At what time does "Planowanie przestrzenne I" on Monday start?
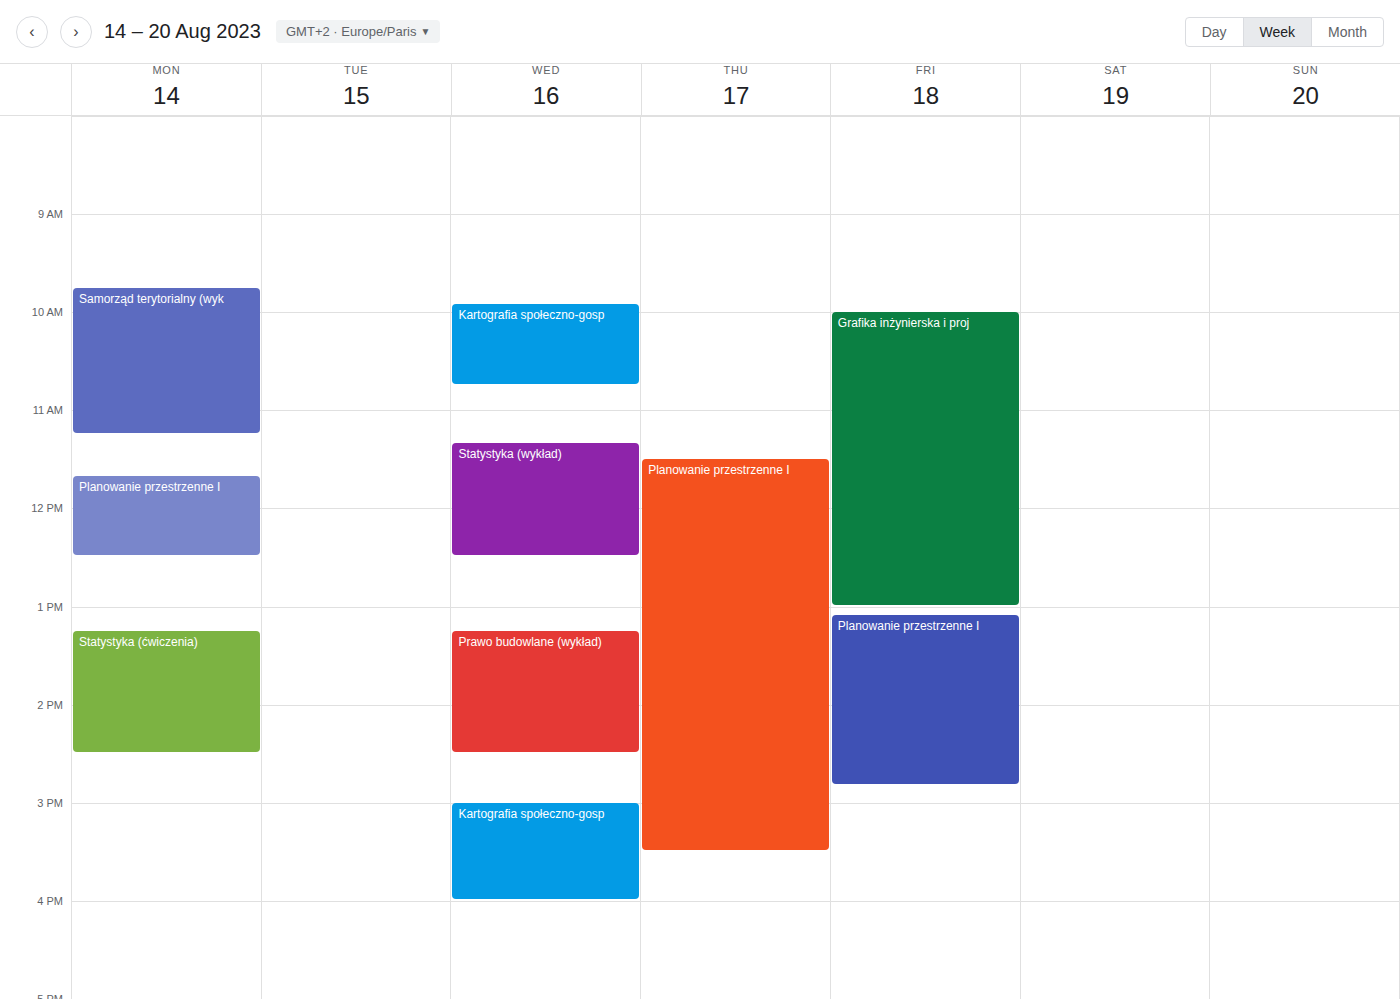
11:40 AM